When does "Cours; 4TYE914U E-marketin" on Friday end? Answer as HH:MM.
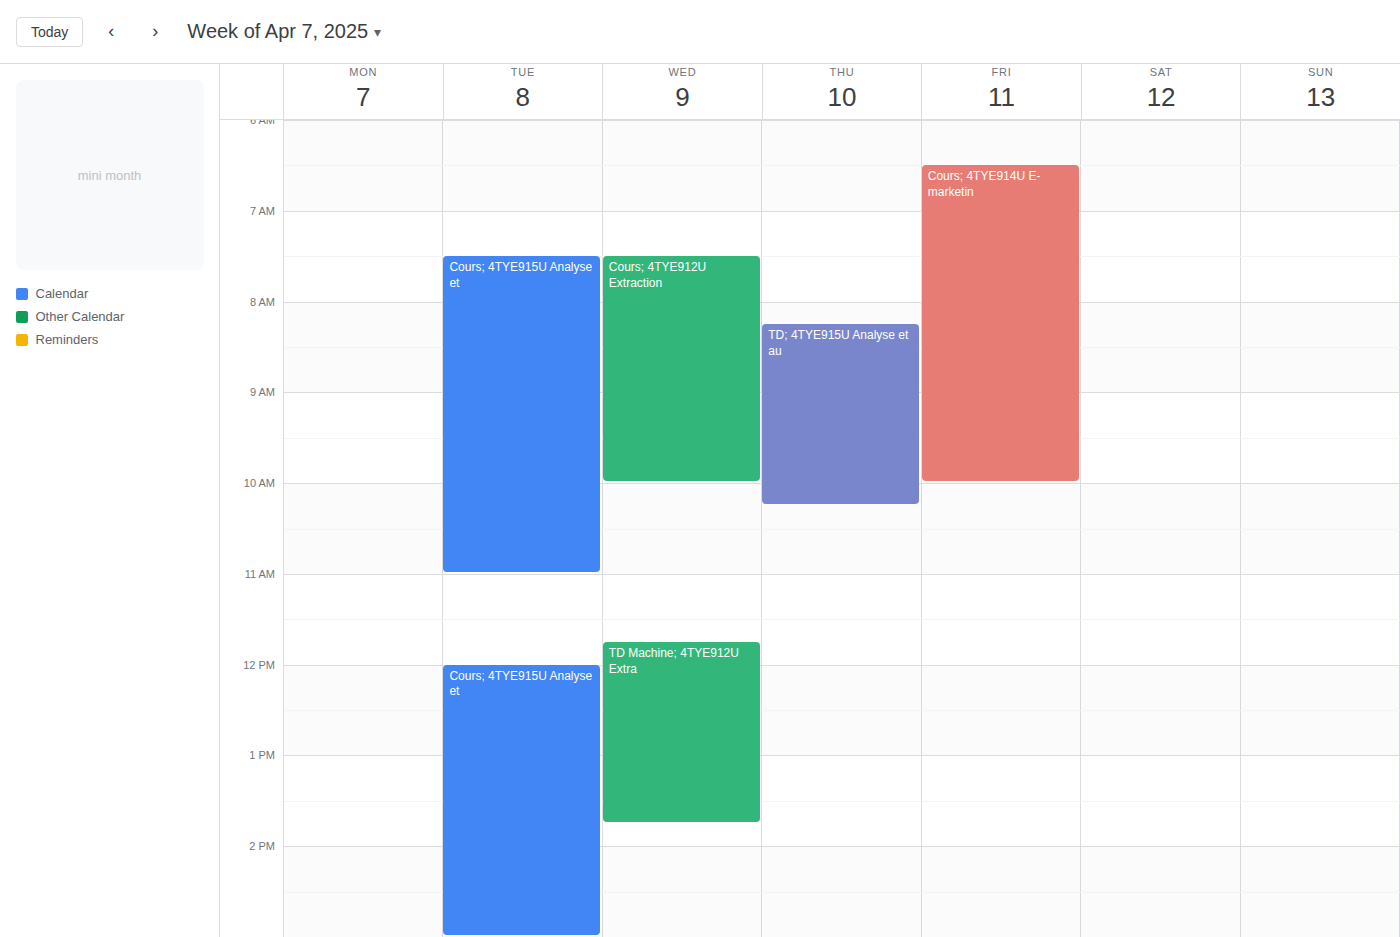
10:00